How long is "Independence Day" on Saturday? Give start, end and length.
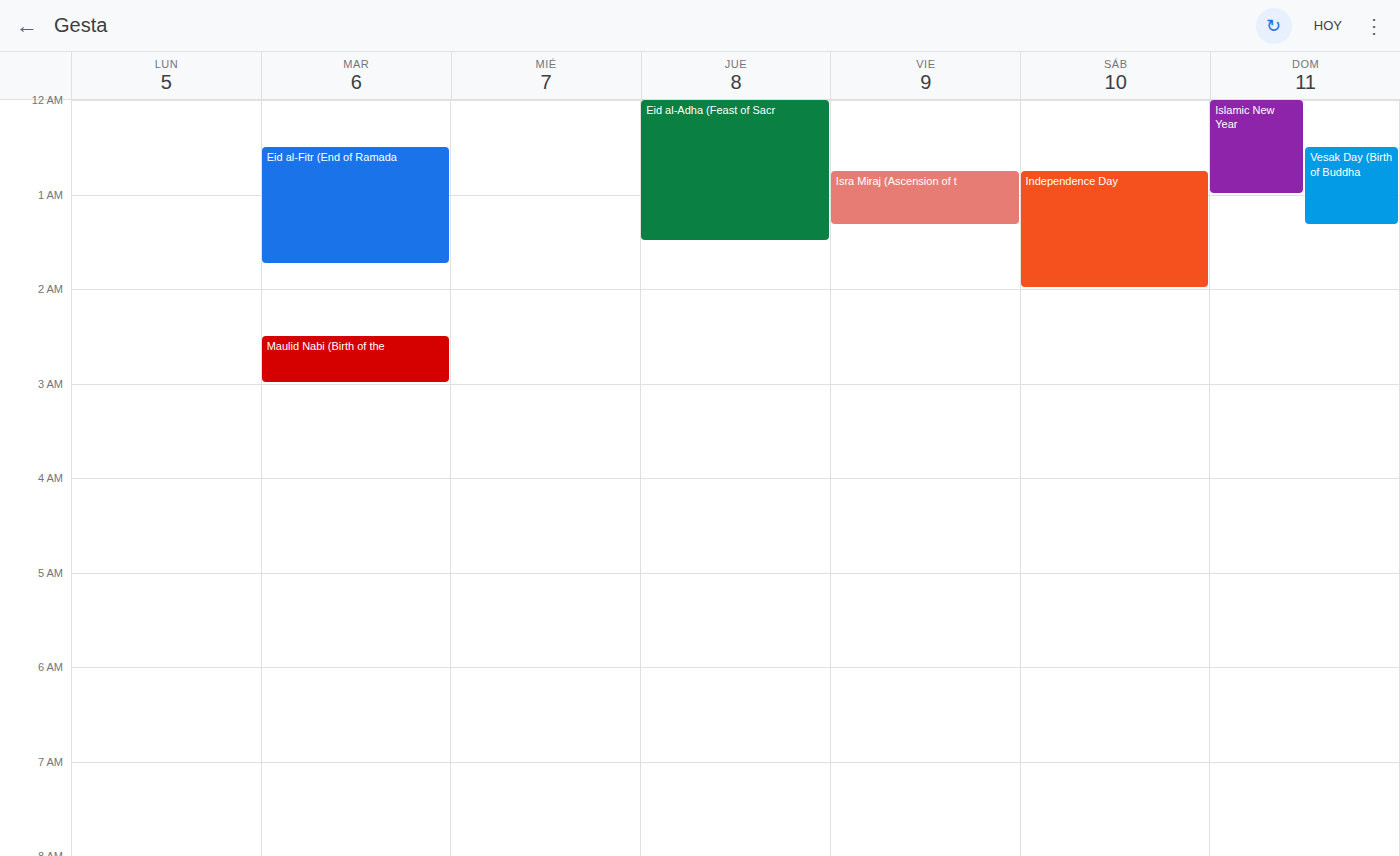
12:45 AM to 2:00 AM, 1 hour 15 minutes